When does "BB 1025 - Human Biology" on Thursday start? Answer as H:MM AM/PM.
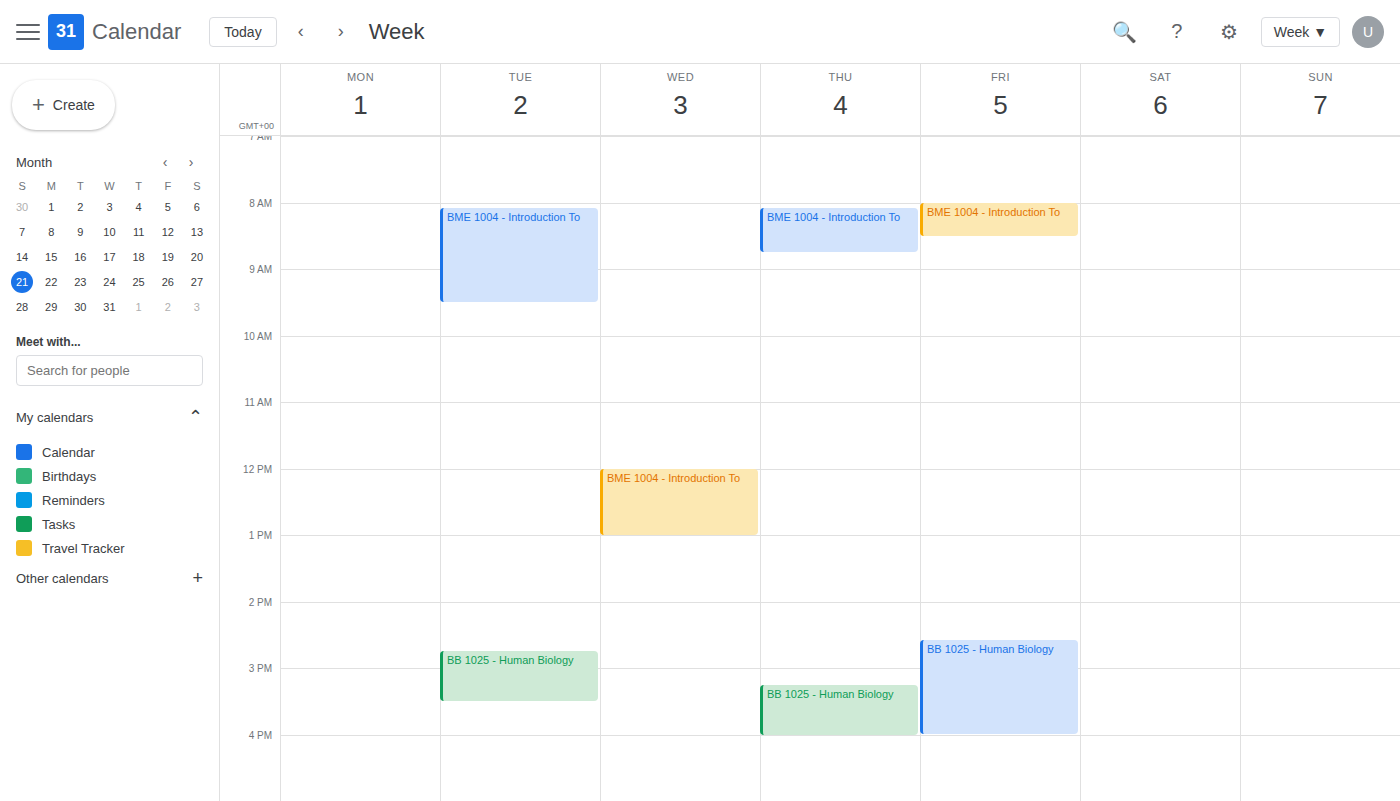
3:15 PM